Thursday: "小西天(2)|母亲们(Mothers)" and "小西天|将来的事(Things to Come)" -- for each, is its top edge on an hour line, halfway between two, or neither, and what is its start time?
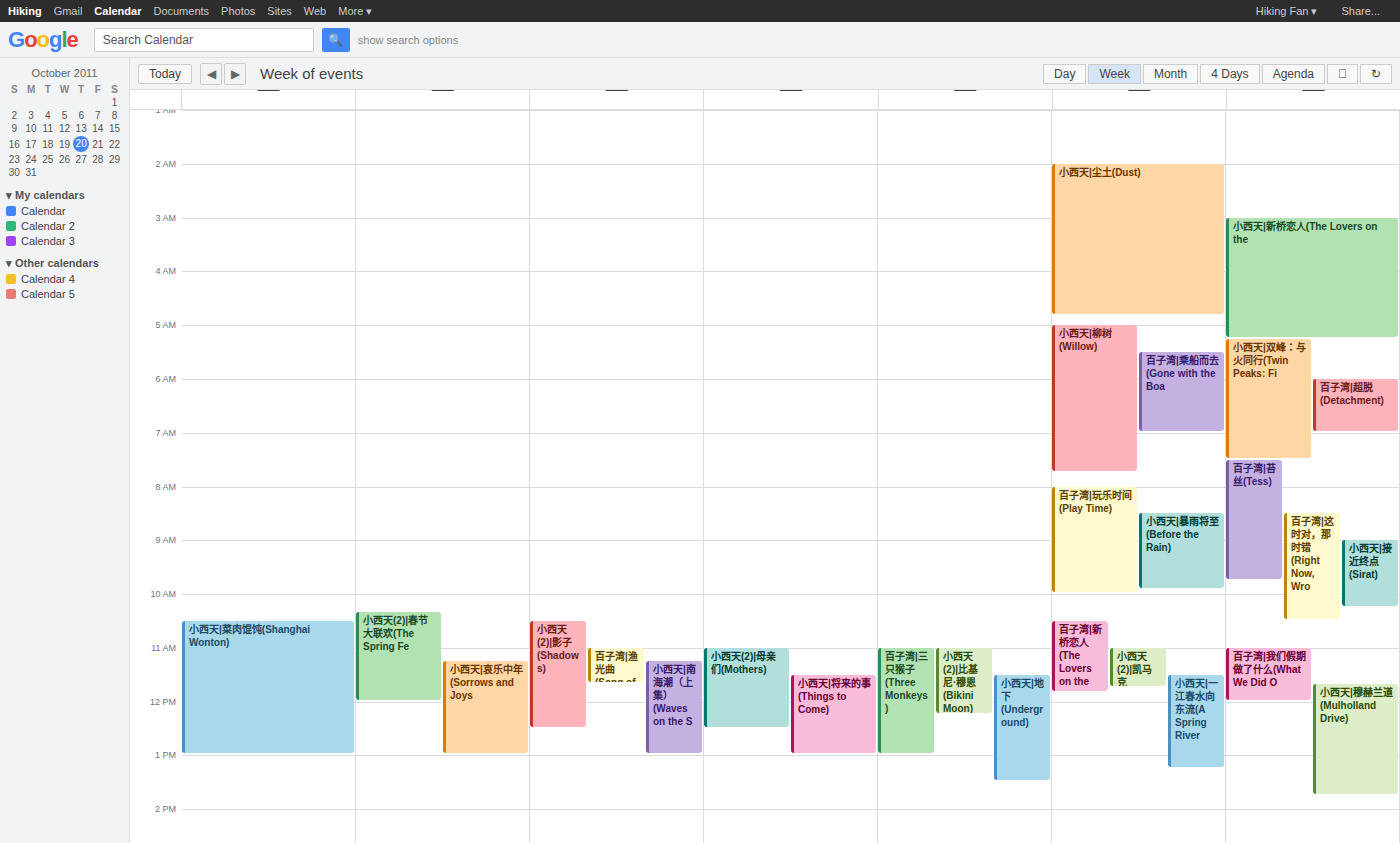
"小西天(2)|母亲们(Mothers)": 11:00 AM, exactly on the 11 AM line. "小西天|将来的事(Things to Come)": 11:30 AM, halfway between the 11 AM and 12 PM lines.